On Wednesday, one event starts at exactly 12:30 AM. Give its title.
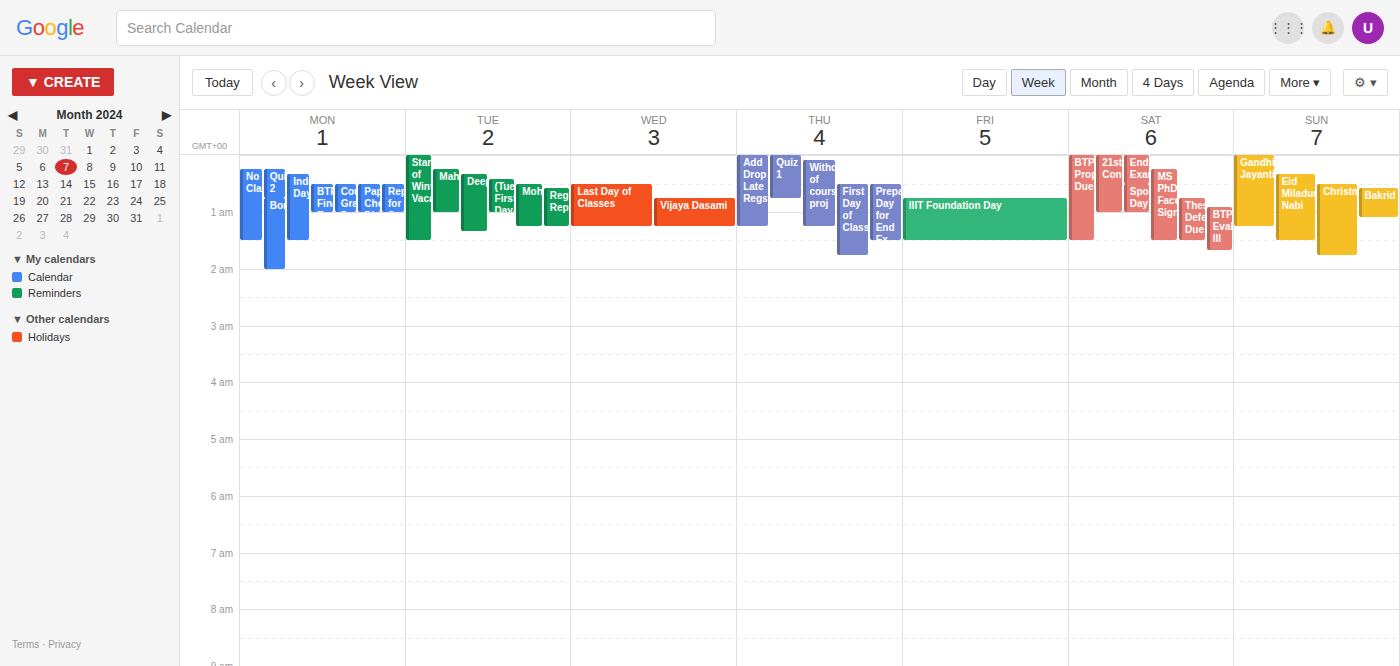
"Last Day of Classes"